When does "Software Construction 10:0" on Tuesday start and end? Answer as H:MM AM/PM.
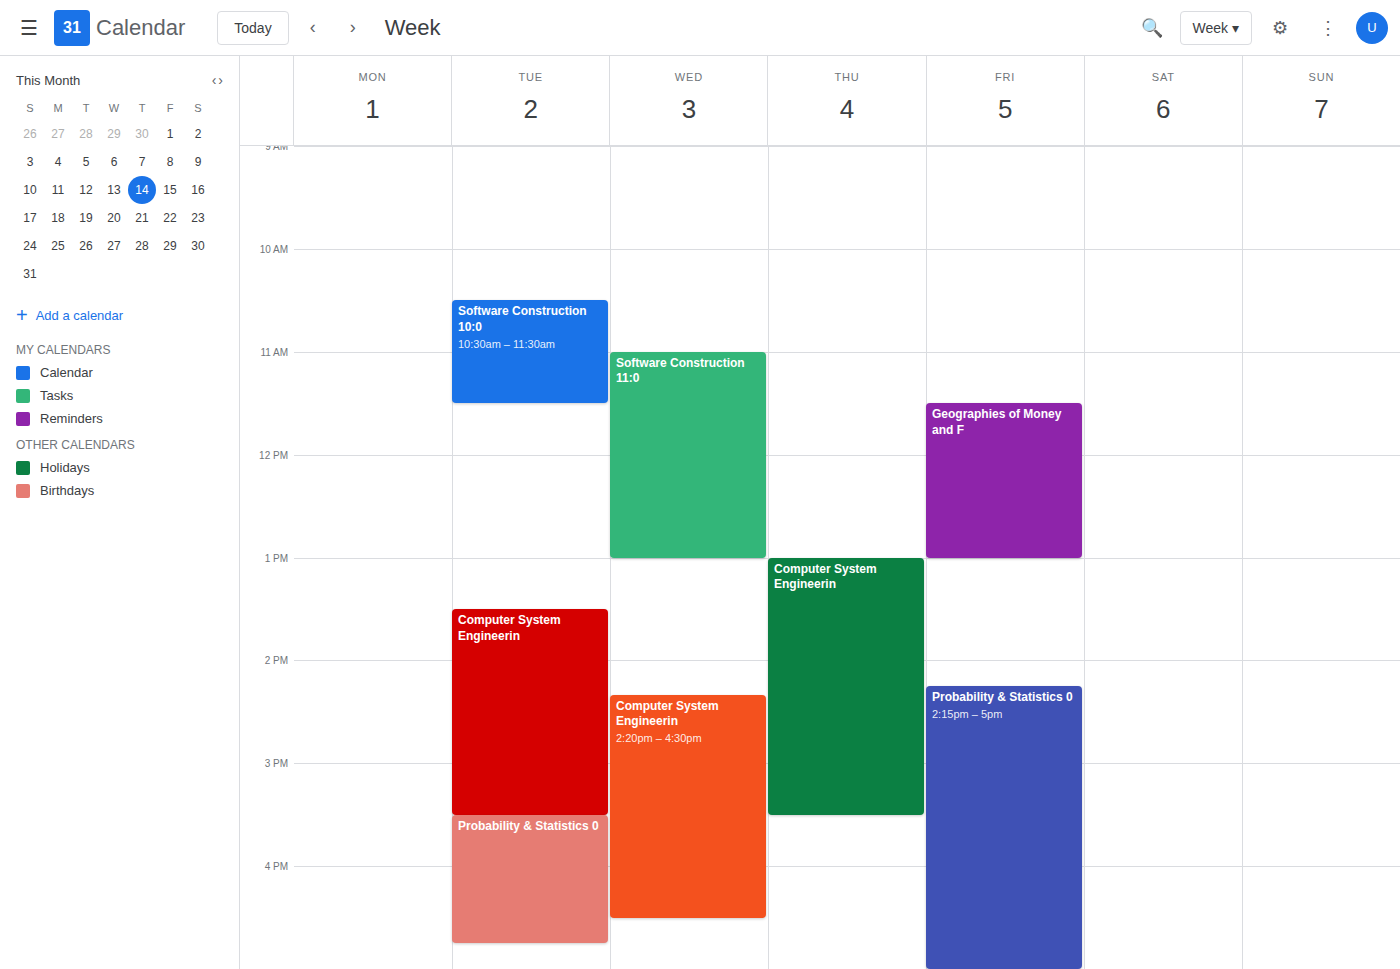
10:30 AM to 11:30 AM